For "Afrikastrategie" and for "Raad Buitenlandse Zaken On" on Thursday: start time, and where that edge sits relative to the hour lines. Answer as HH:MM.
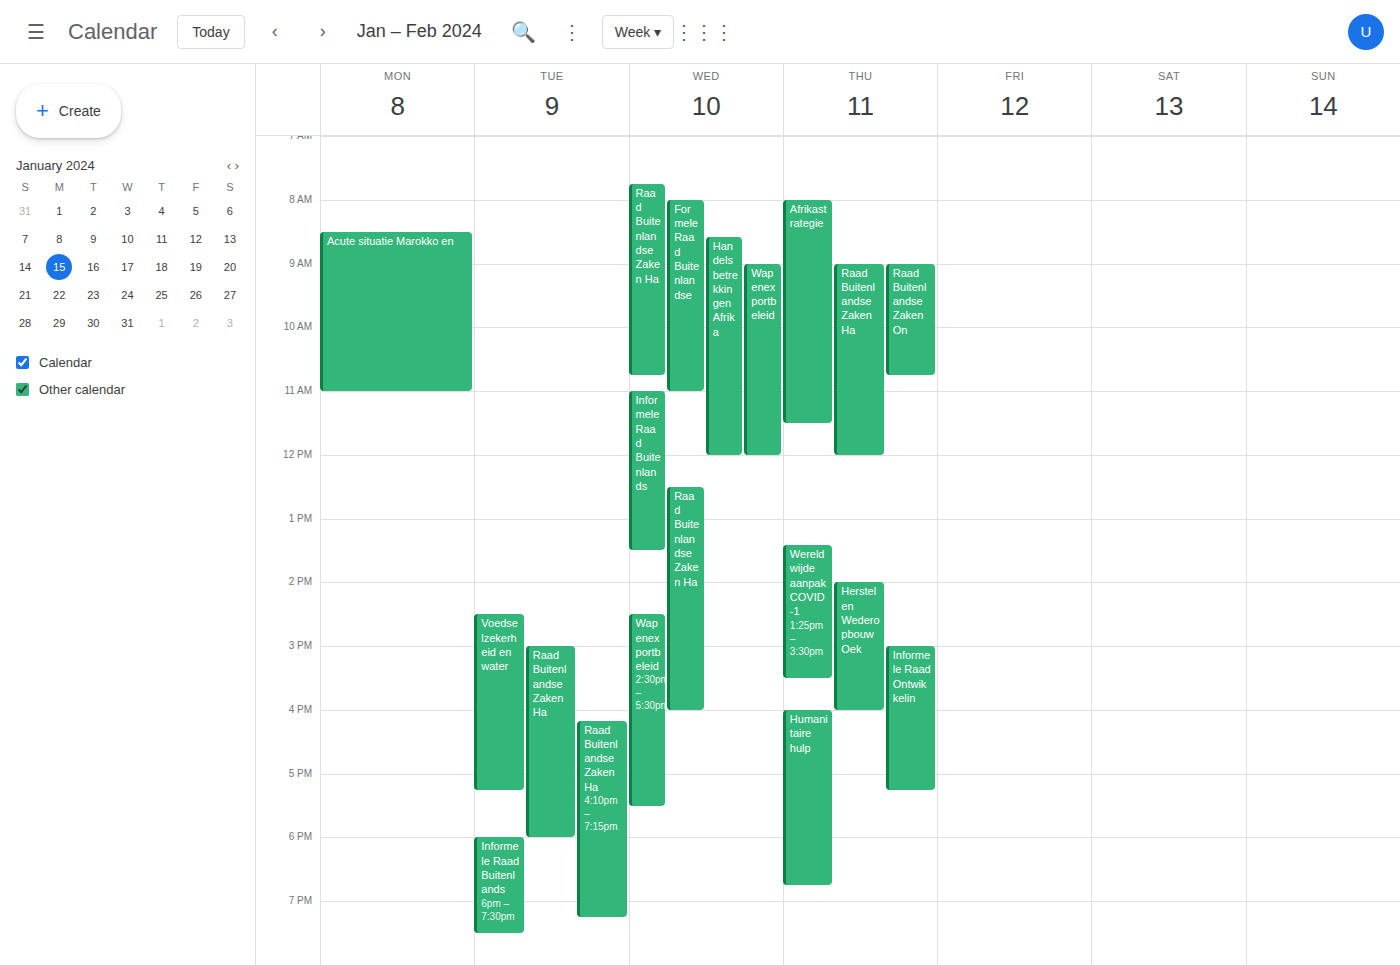
"Afrikastrategie": 08:00, exactly on the 08:00 line. "Raad Buitenlandse Zaken On": 09:00, exactly on the 09:00 line.